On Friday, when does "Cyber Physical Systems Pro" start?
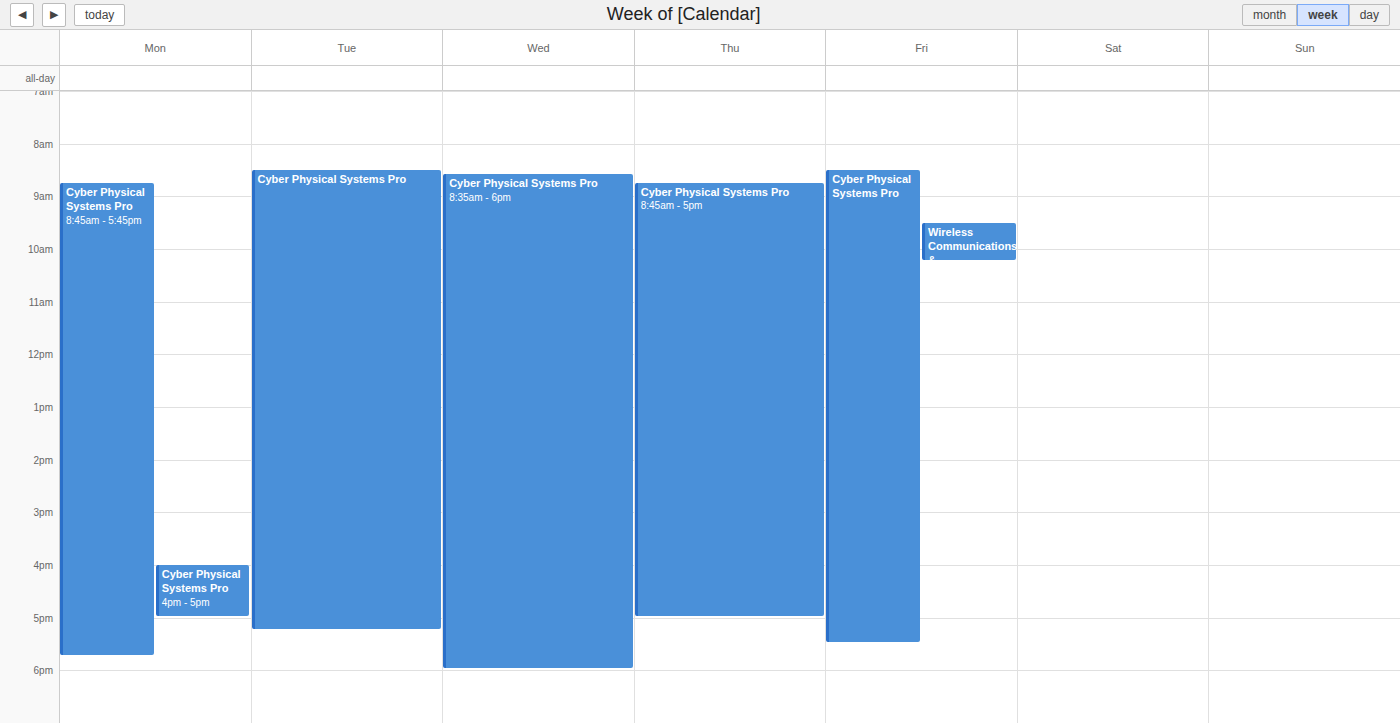
8:30 AM